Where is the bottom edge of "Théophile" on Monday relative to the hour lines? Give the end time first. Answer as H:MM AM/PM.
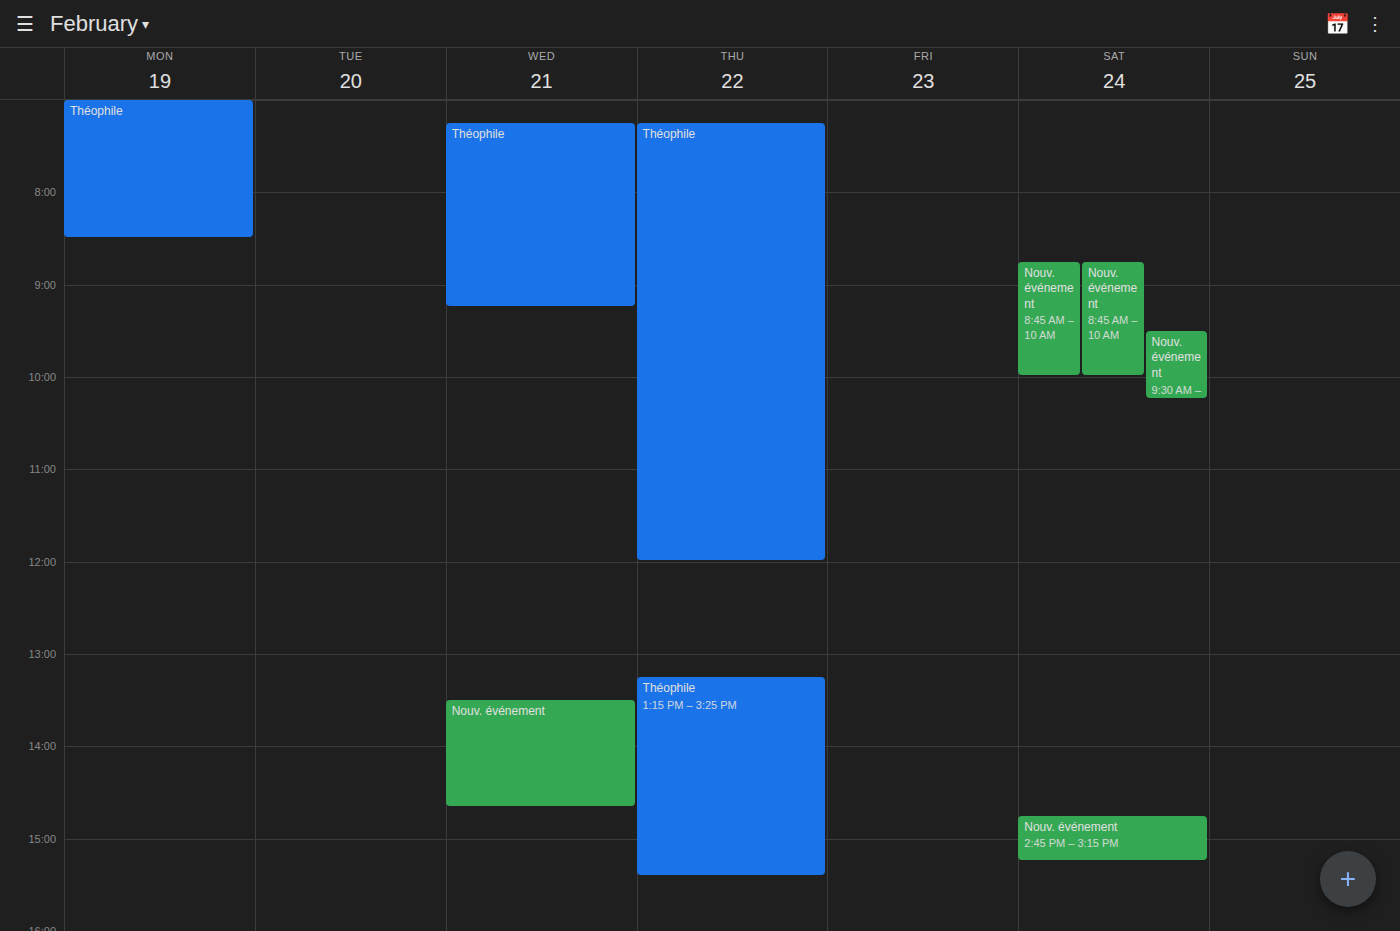
8:30 AM -- halfway between the 8 AM and 9 AM lines.